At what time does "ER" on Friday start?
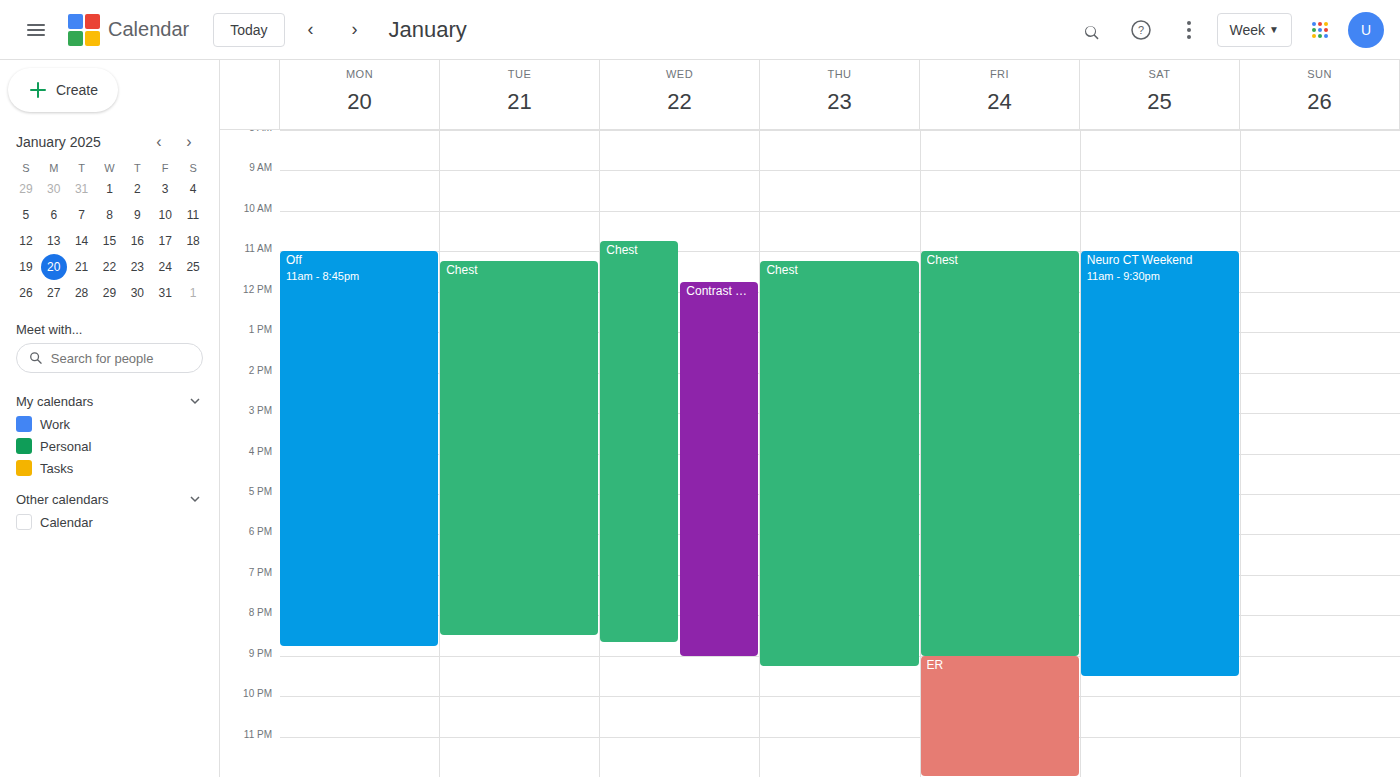
9:00 PM